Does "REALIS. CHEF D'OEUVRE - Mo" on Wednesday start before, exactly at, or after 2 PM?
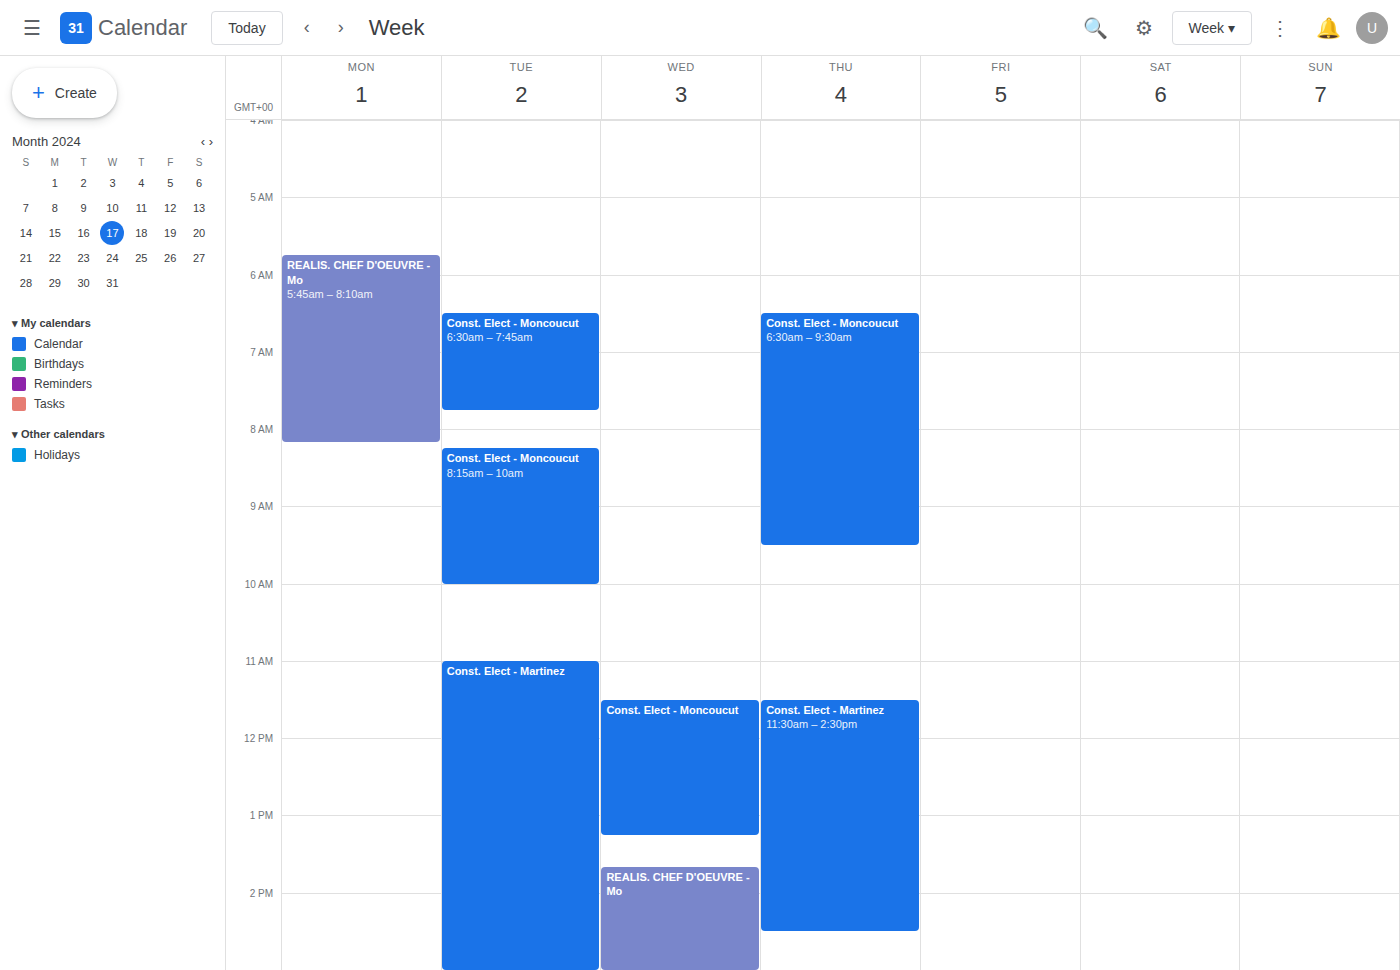
1:40 PM -- before 2 PM, 20 minutes above the 2 PM line.